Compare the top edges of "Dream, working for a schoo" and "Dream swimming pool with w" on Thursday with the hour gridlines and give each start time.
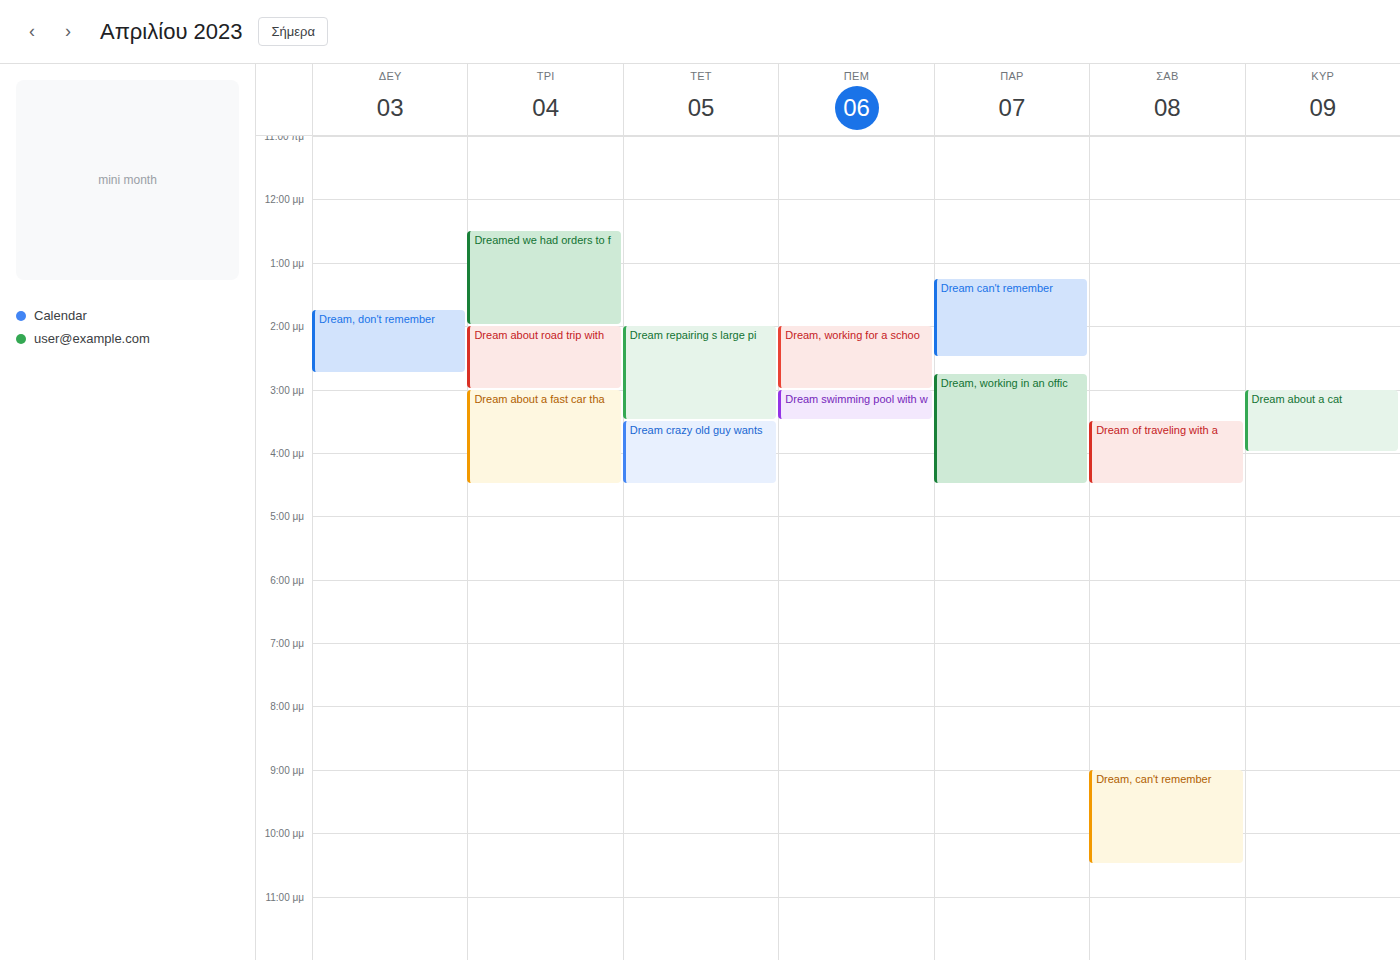
"Dream, working for a schoo": 2:00 PM, exactly on the 2 PM line. "Dream swimming pool with w": 3:00 PM, exactly on the 3 PM line.